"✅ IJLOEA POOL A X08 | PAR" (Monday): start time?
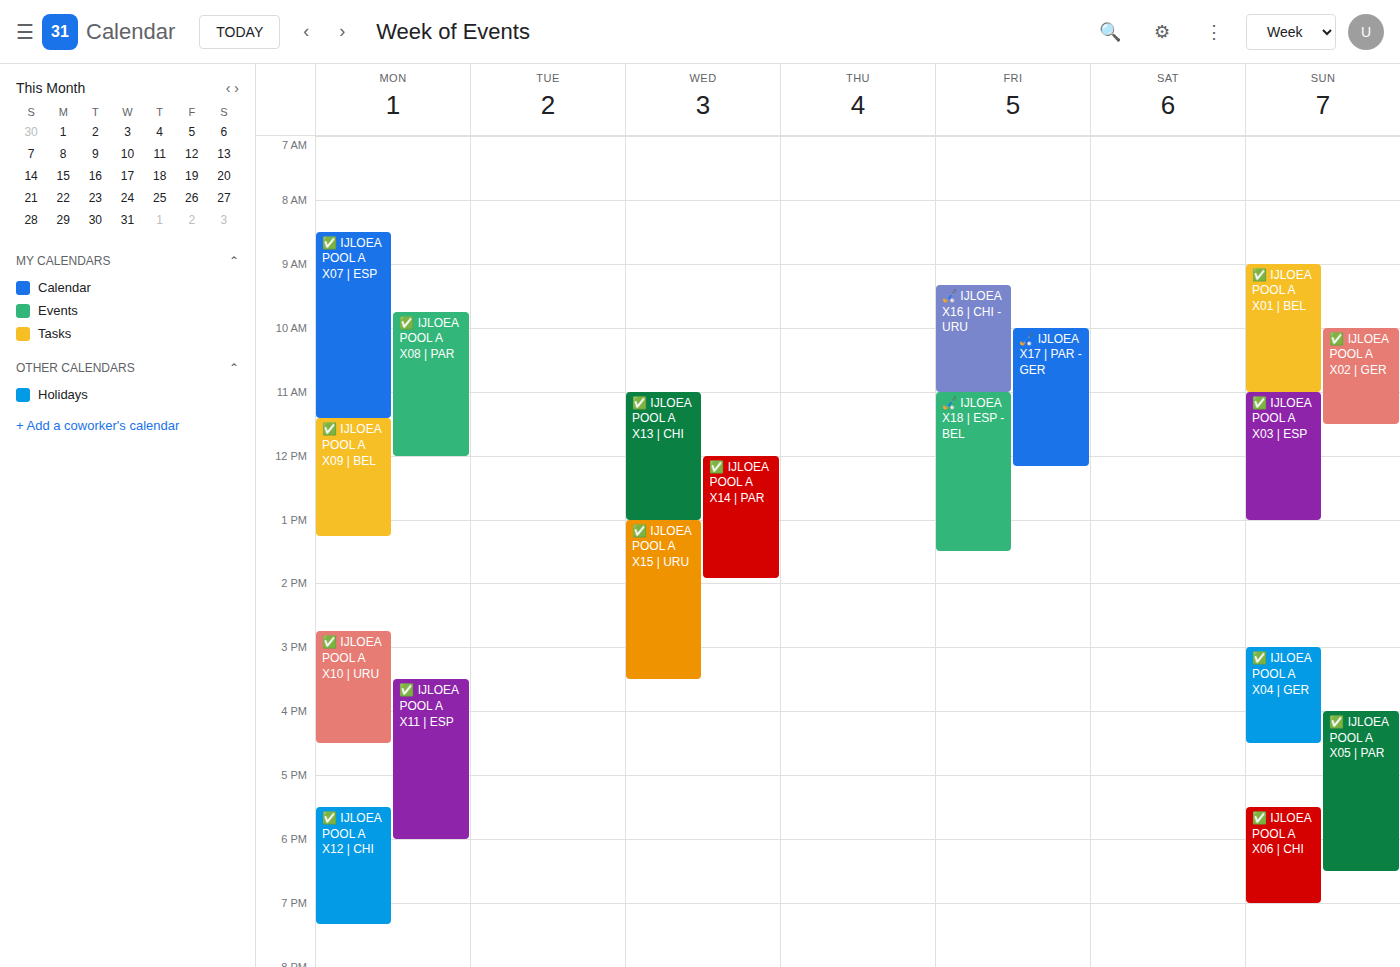
9:45 AM